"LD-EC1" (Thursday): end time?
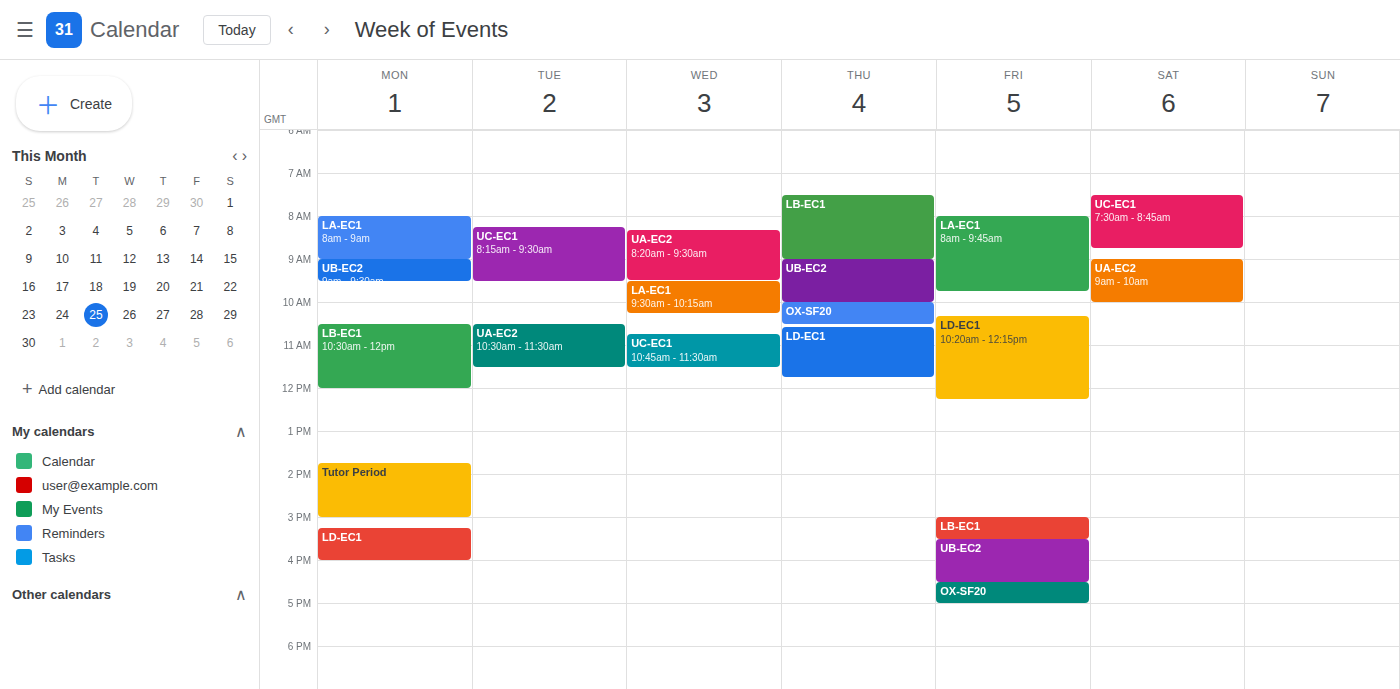
11:45 AM